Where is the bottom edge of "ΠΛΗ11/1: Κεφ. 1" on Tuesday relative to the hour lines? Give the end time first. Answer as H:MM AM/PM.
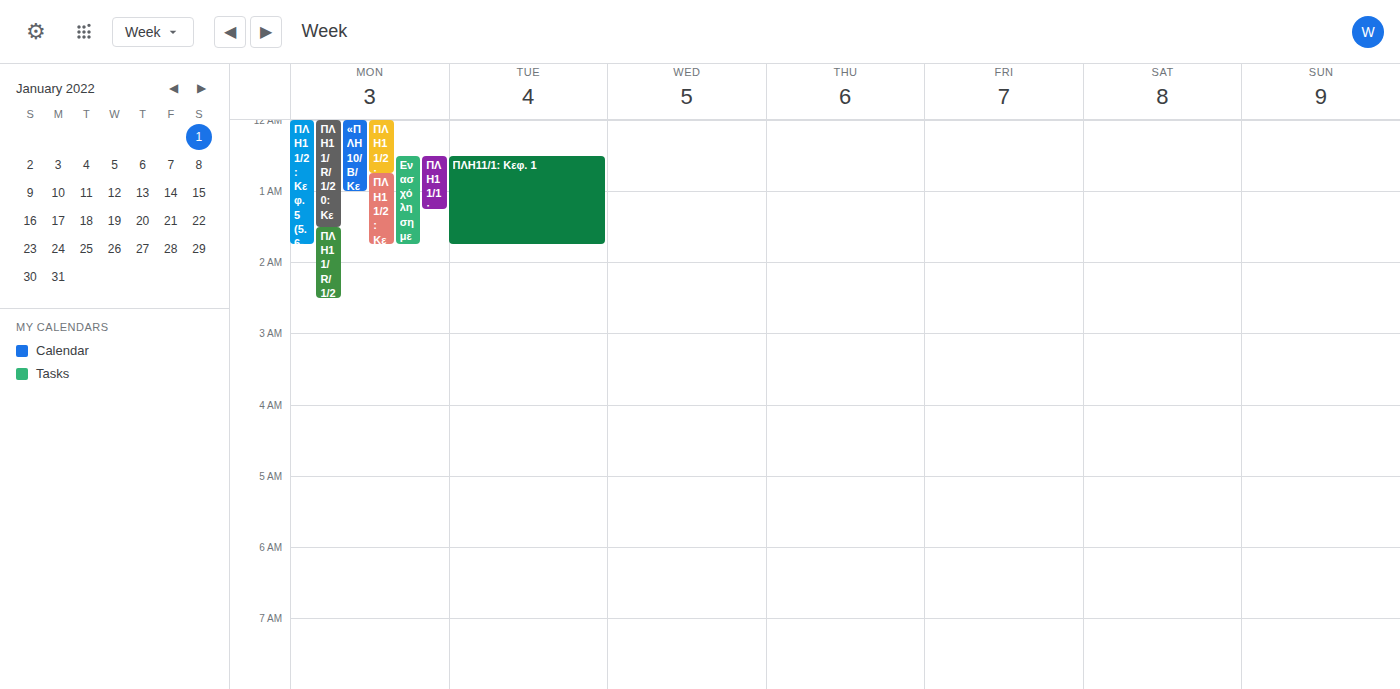
1:45 AM -- neither: three quarters of the way from the 1 AM line to the 2 AM line.